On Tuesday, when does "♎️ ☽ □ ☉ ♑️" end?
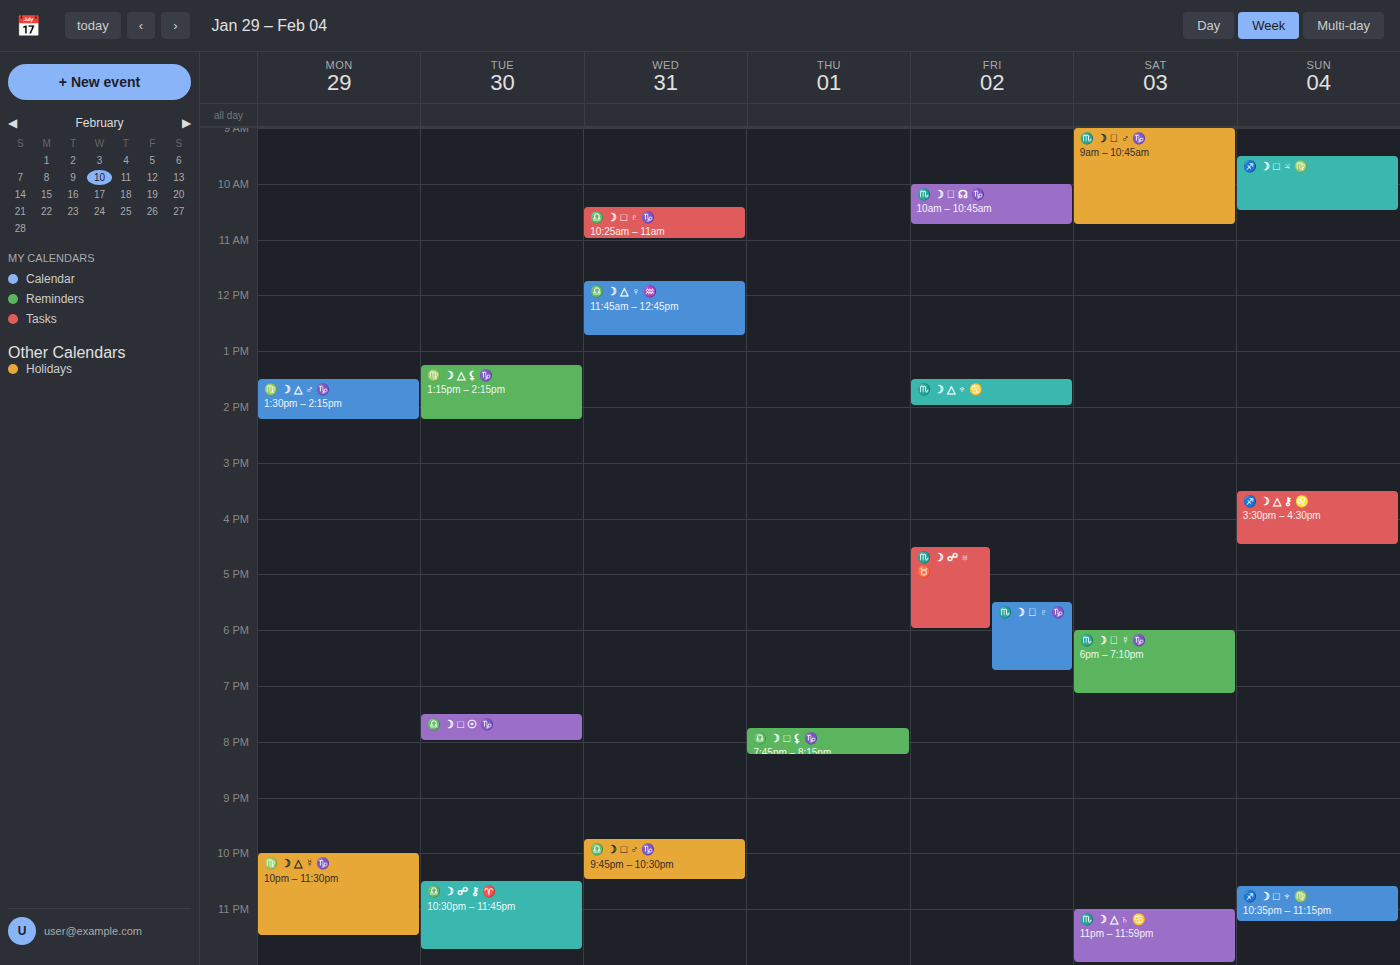
8:00 PM